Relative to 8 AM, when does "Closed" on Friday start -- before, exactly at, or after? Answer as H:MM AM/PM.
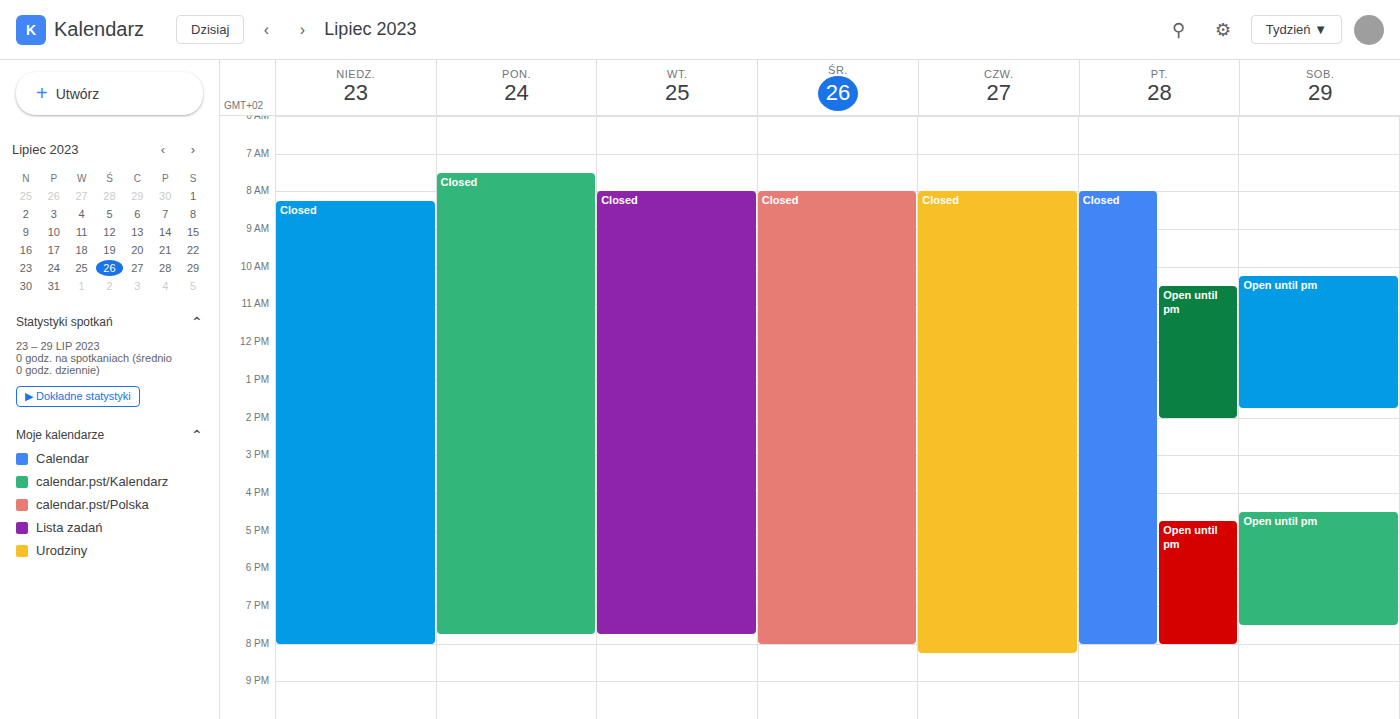
8:00 AM -- exactly at 8 AM, on the 8 AM line.